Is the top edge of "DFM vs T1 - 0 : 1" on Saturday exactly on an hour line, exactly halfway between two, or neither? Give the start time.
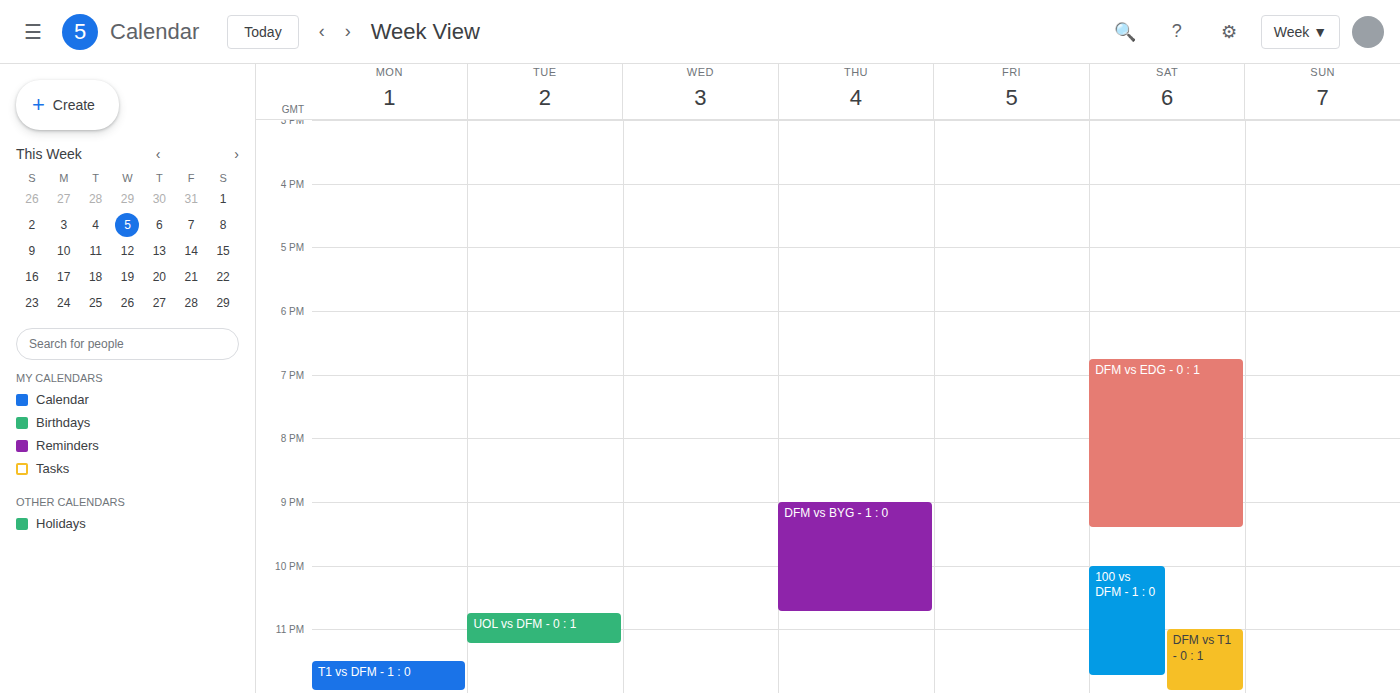
11:00 PM -- exactly on the 11 PM line.